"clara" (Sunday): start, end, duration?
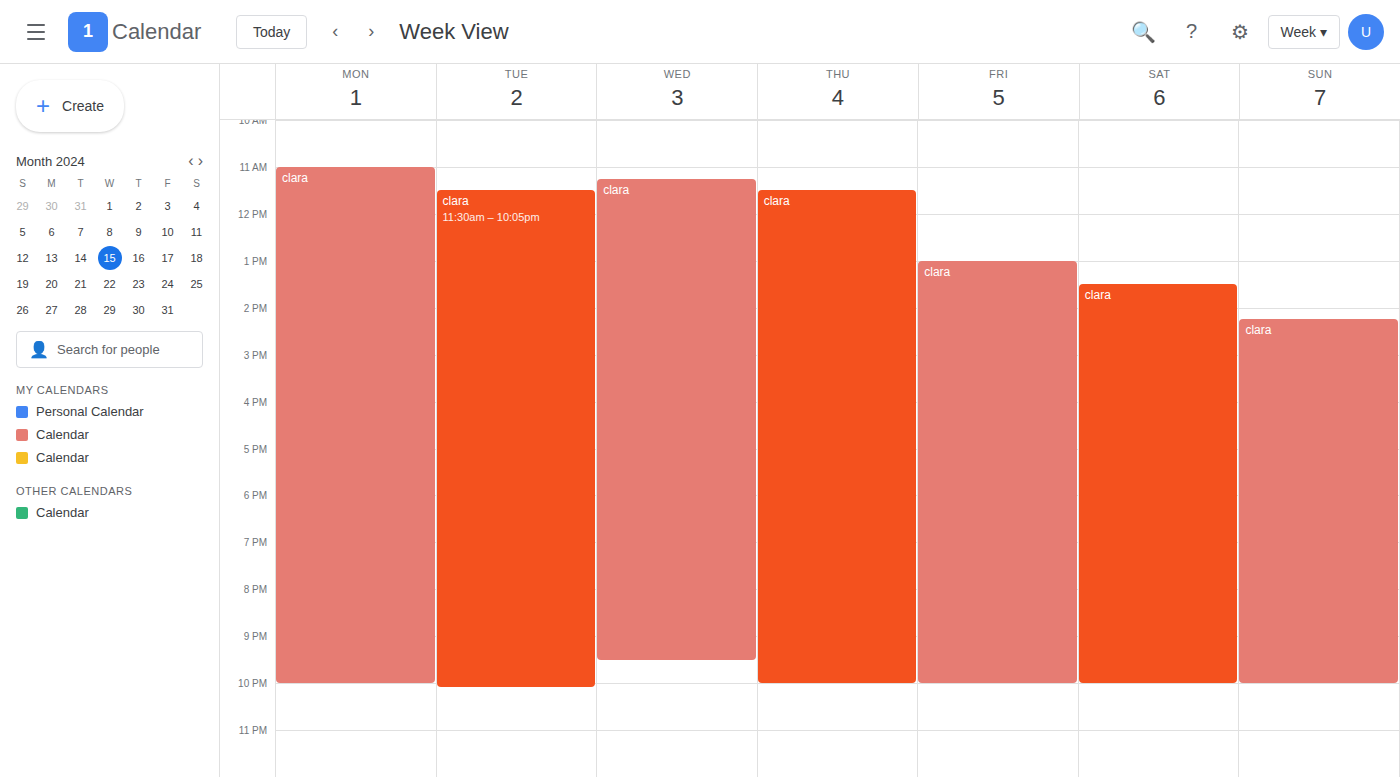
2:15 PM to 10:00 PM, 7 hours 45 minutes